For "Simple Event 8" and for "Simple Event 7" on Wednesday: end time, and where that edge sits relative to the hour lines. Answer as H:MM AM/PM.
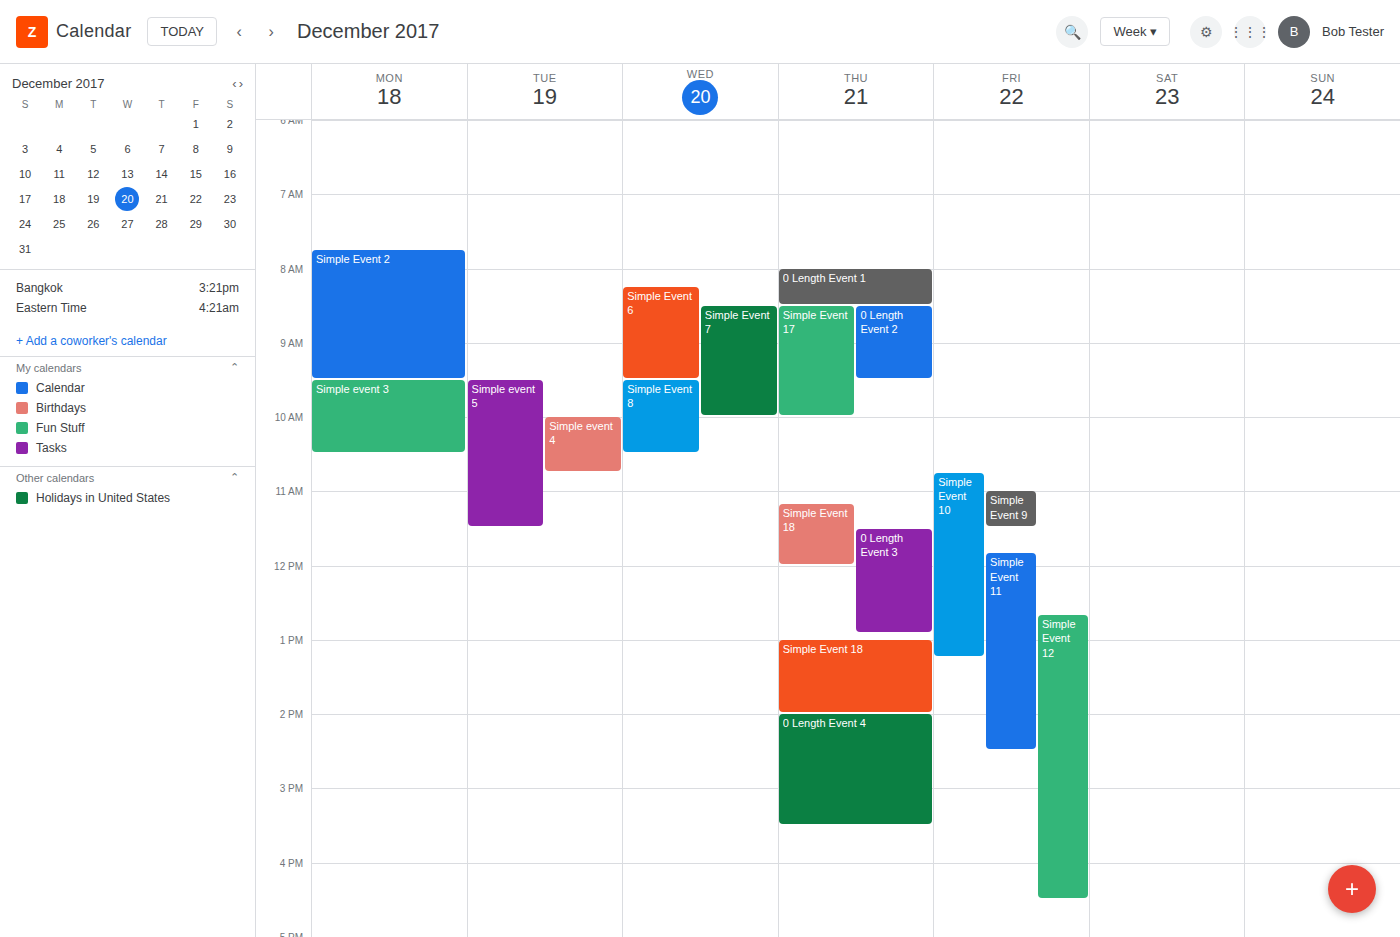
"Simple Event 8": 10:30 AM, halfway between the 10 AM and 11 AM lines. "Simple Event 7": 10:00 AM, exactly on the 10 AM line.